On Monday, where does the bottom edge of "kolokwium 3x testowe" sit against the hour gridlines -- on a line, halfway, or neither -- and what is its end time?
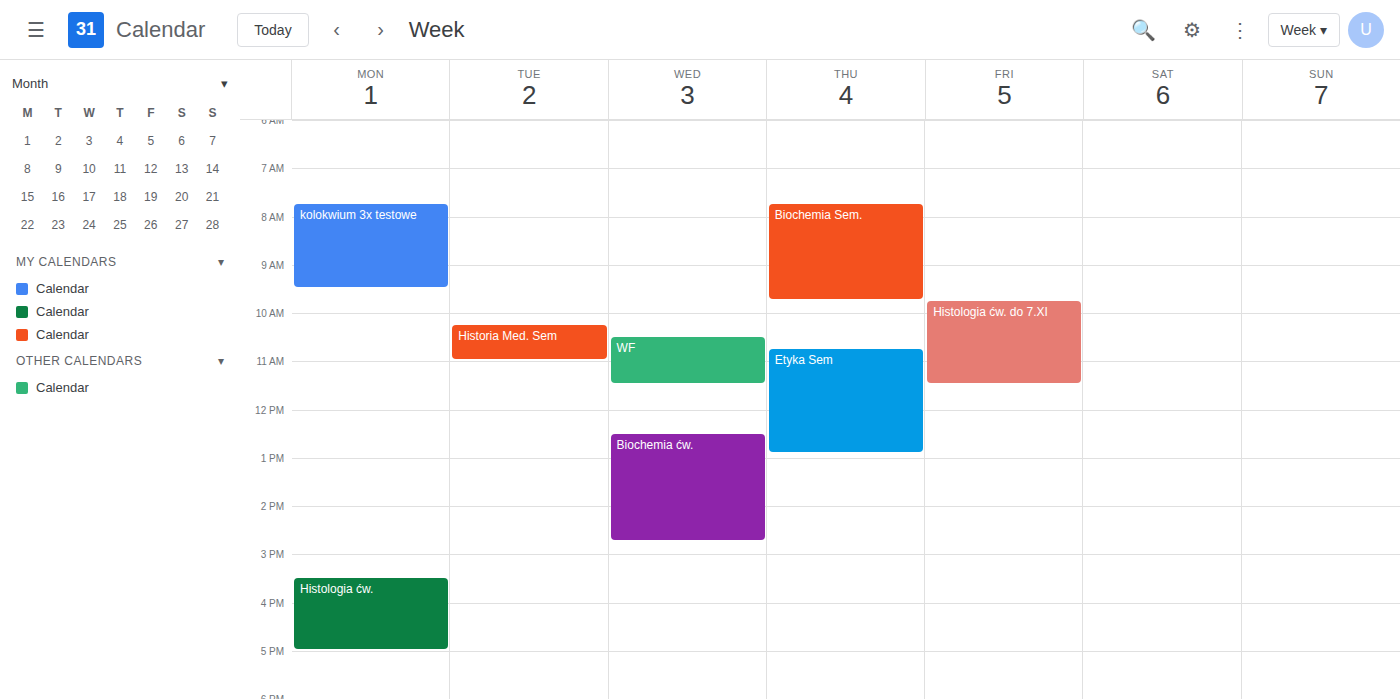
9:30 AM -- halfway between the 9 AM and 10 AM lines.